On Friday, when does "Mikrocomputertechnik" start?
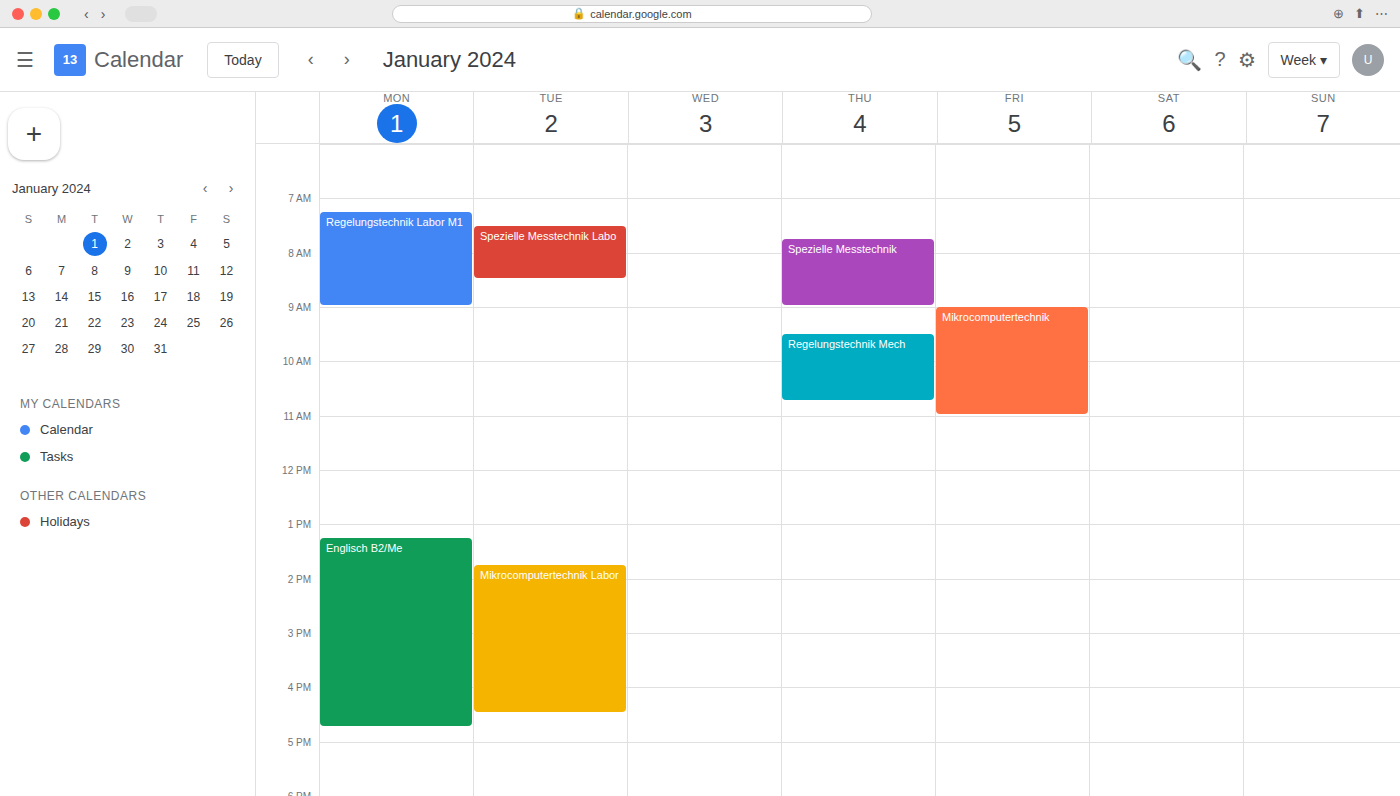
9:00 AM